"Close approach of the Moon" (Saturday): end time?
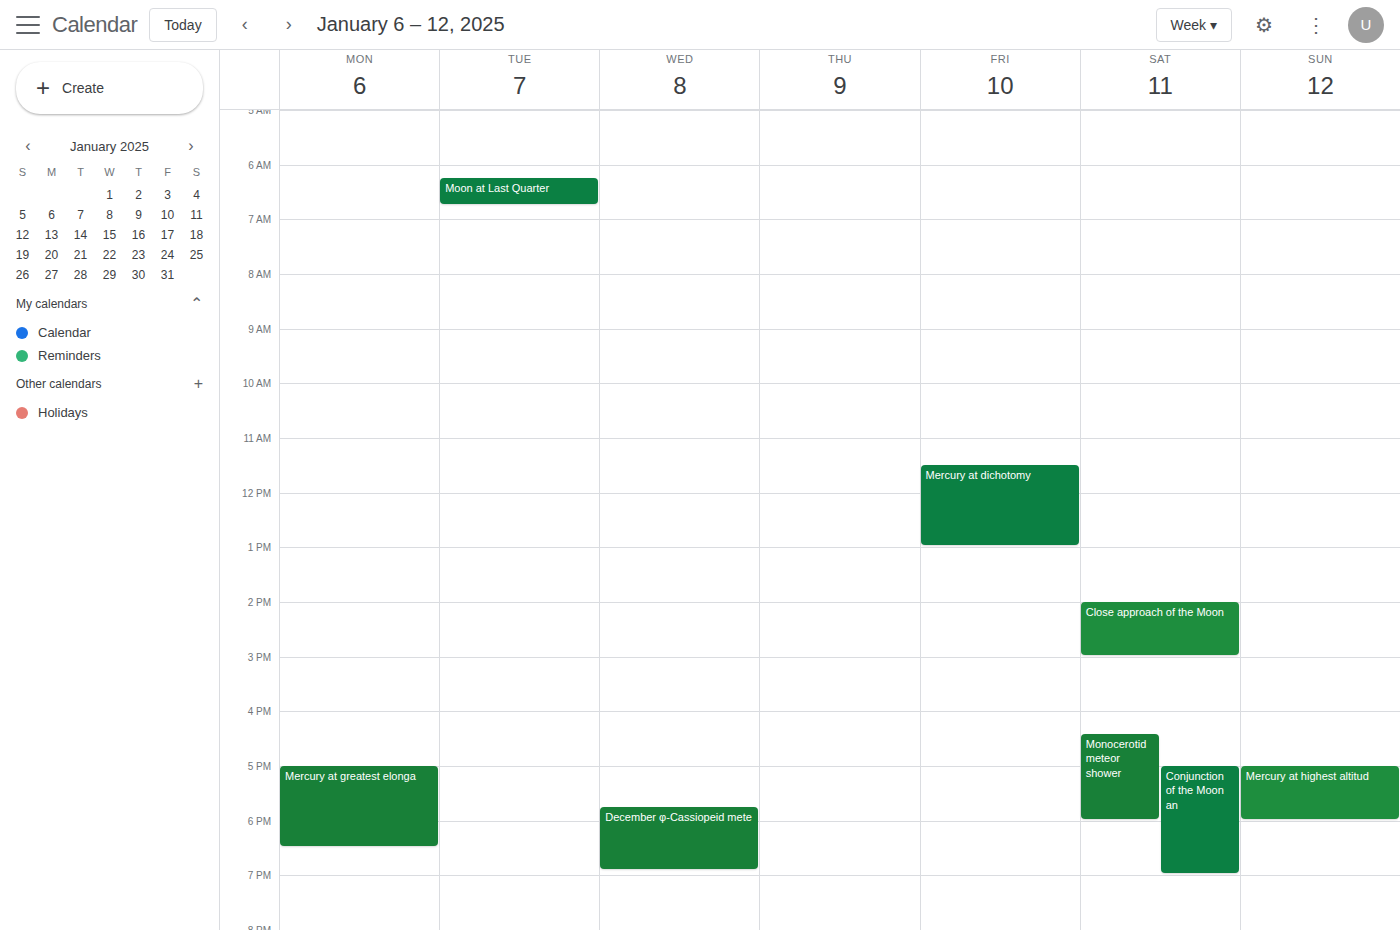
15:00